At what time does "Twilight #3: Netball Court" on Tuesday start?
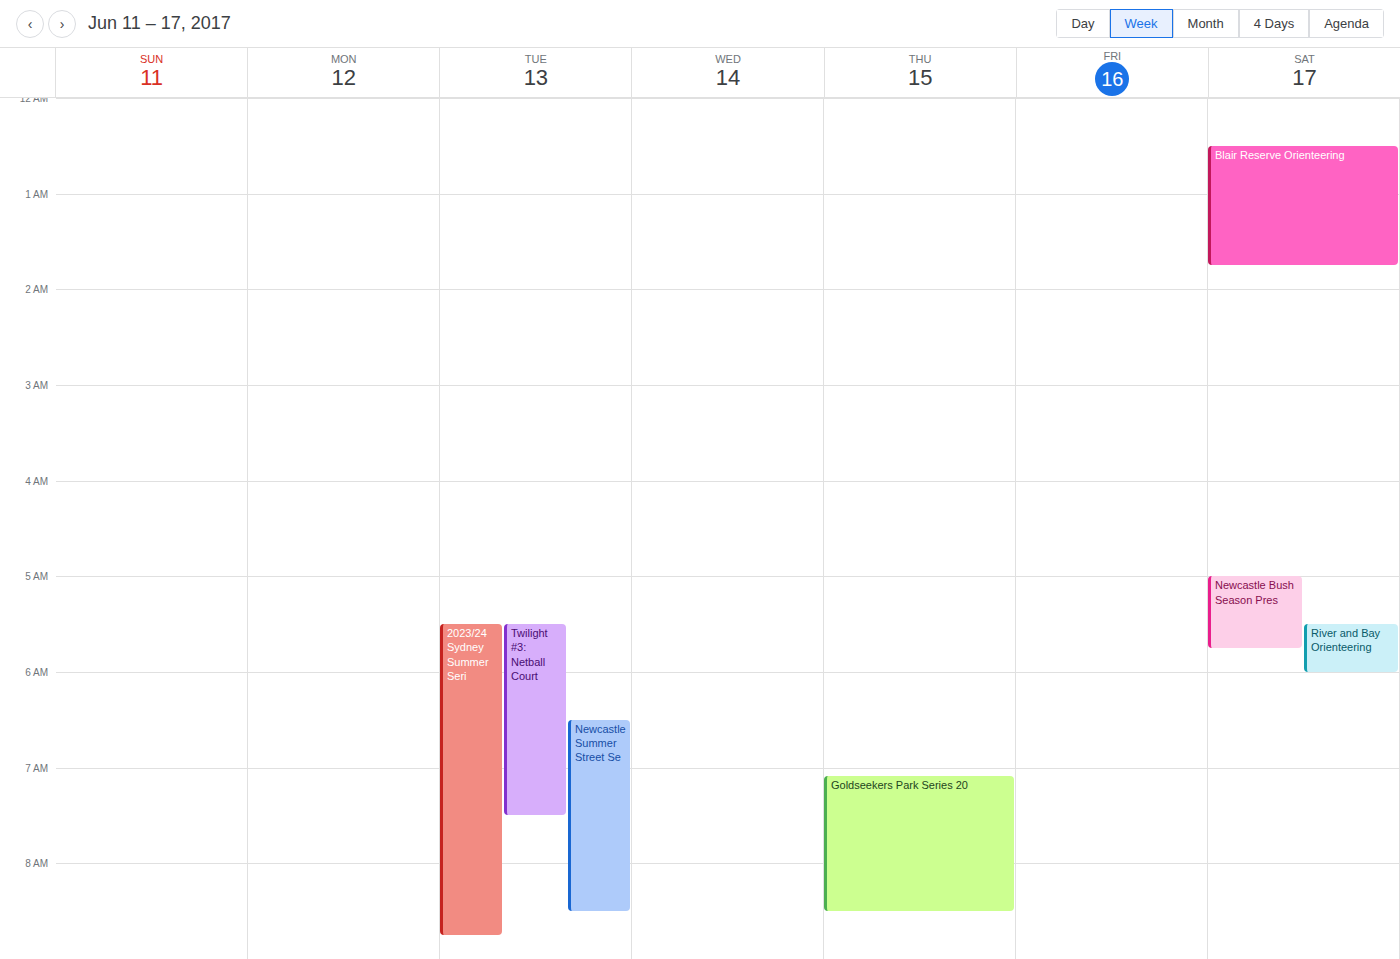
5:30 AM